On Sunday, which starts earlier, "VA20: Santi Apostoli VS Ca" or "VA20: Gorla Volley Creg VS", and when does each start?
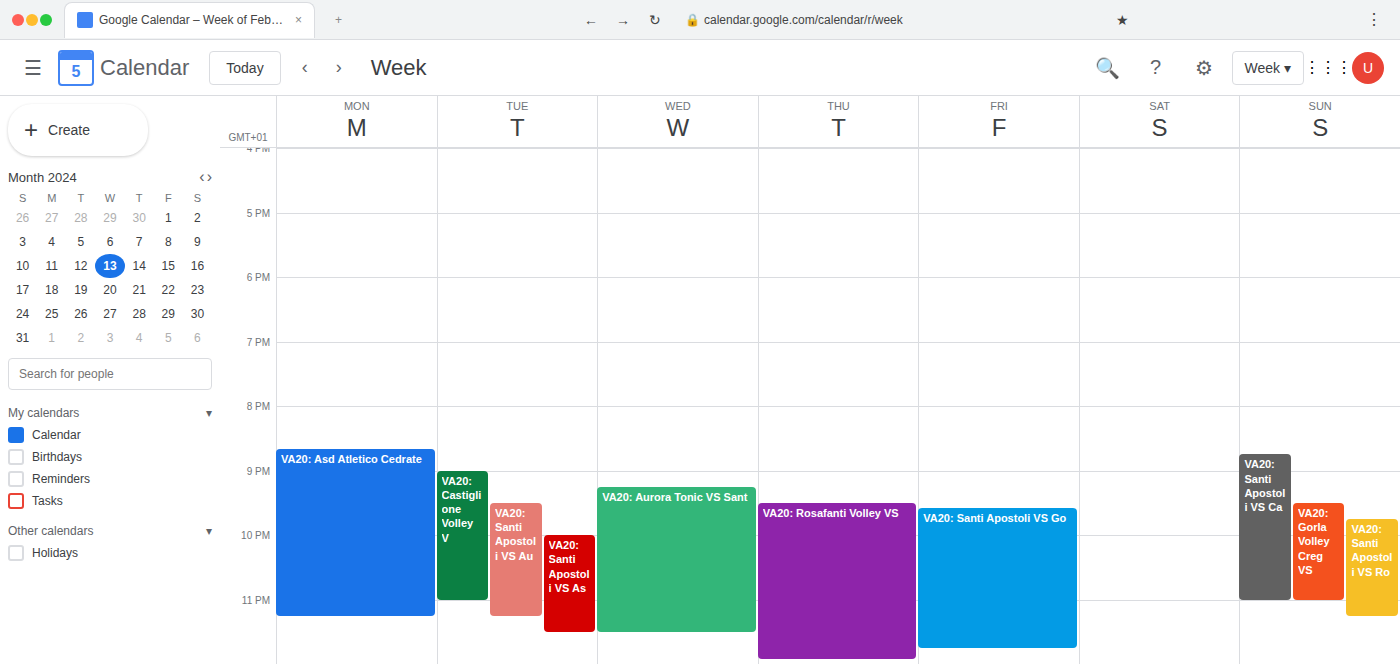
"VA20: Santi Apostoli VS Ca" 8:45 PM; "VA20: Gorla Volley Creg VS" 9:30 PM.